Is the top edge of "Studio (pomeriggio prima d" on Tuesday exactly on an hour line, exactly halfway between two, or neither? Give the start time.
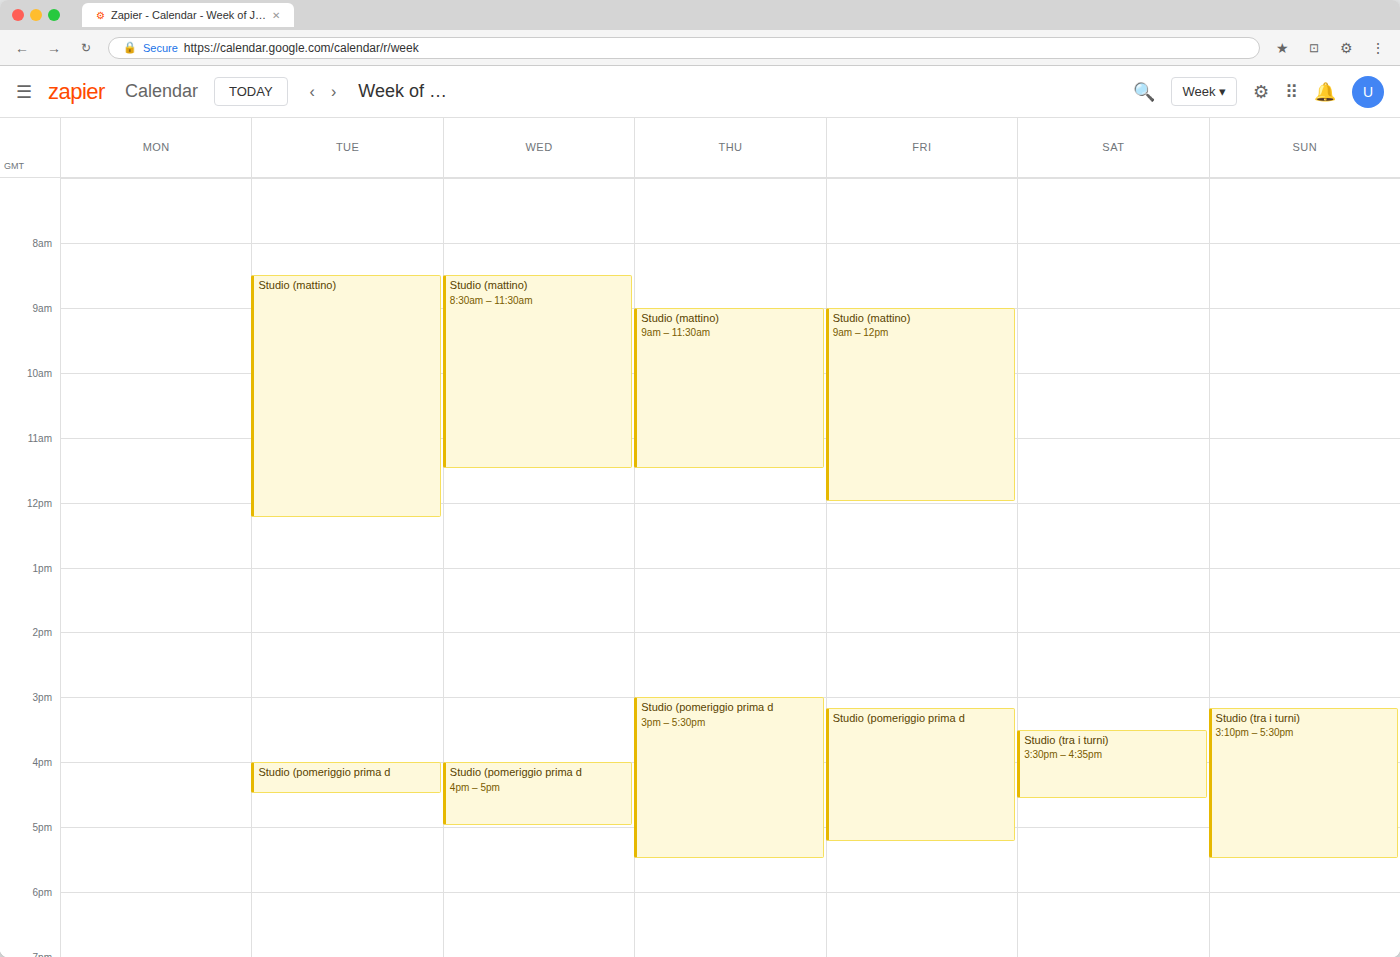
4:00 PM -- exactly on the 4 PM line.